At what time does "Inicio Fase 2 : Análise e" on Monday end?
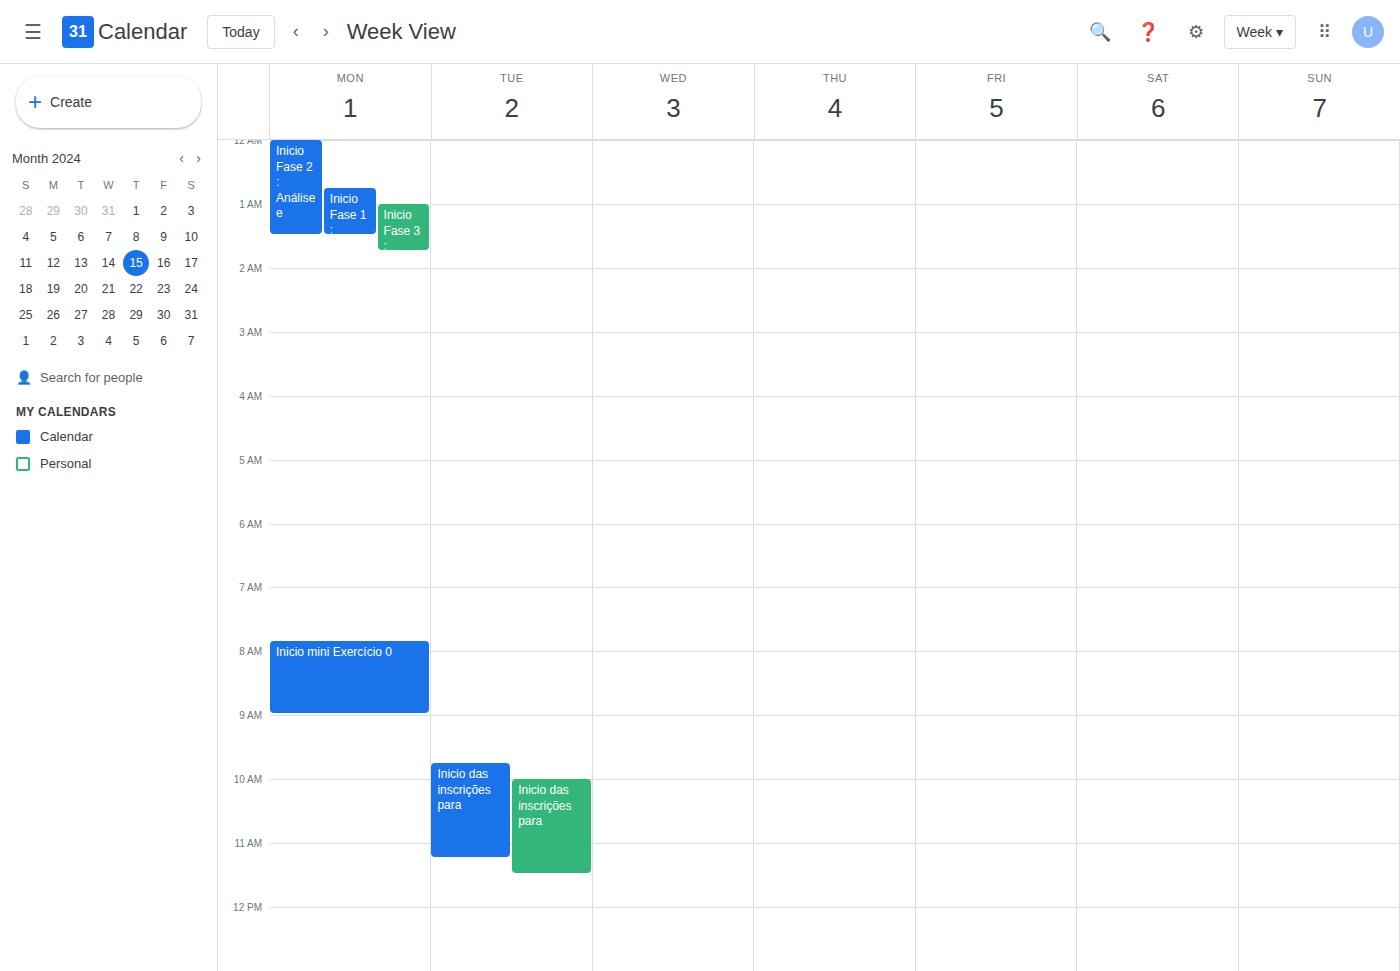
1:30 AM